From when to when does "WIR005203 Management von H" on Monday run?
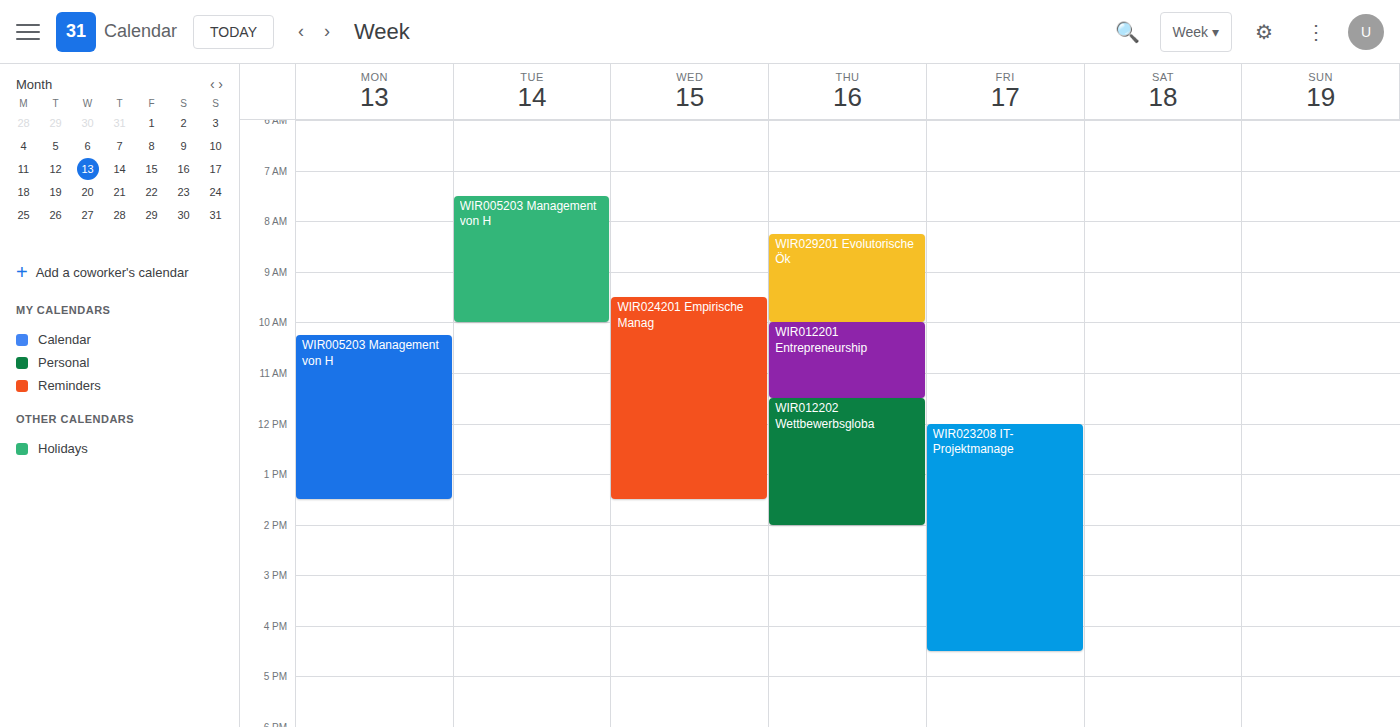
10:15 AM to 1:30 PM